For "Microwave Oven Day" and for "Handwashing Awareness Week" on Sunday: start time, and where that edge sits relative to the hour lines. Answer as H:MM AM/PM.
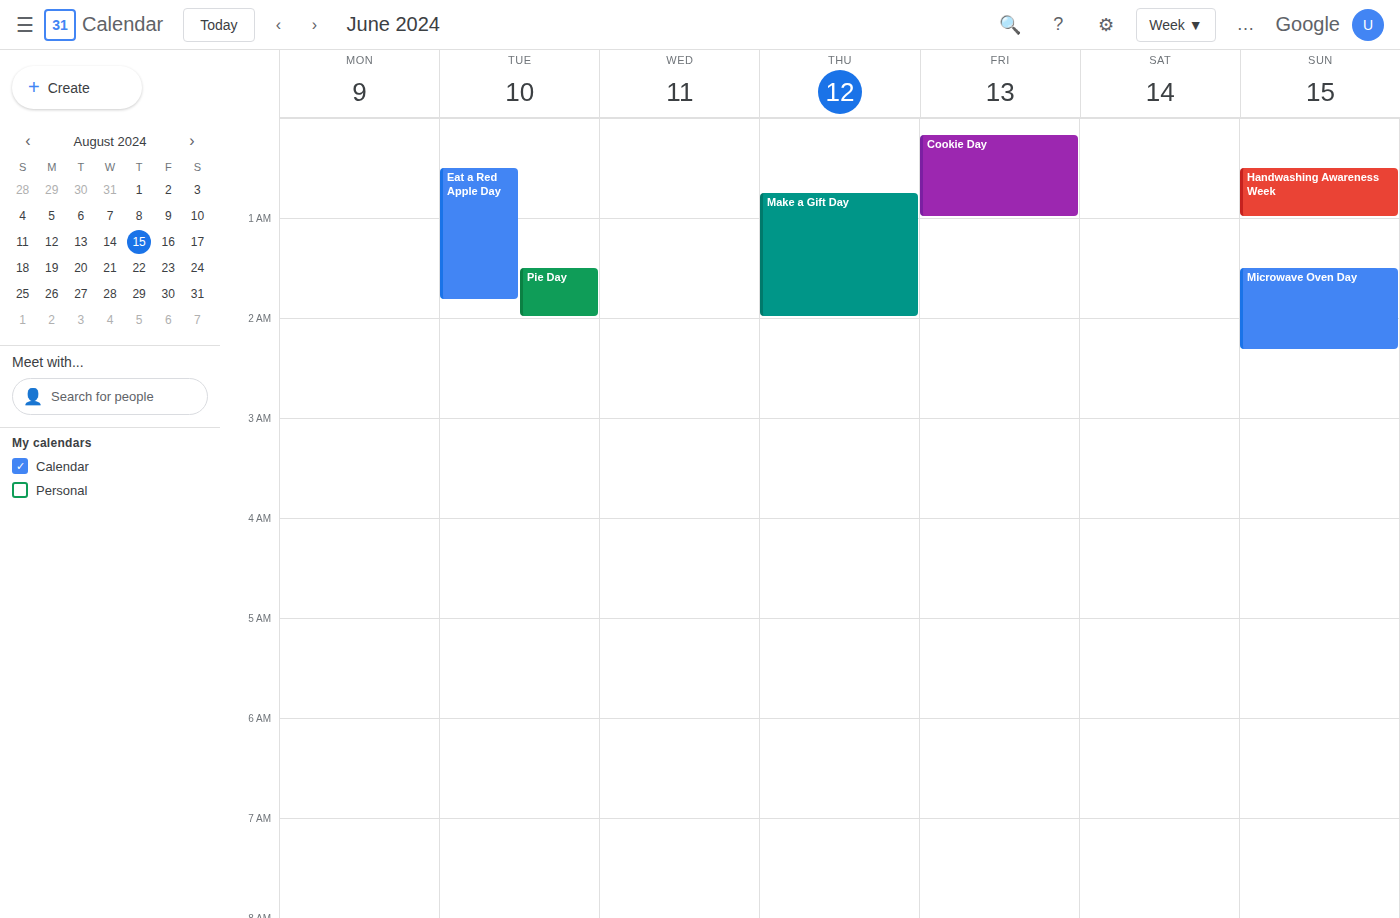
"Microwave Oven Day": 1:30 AM, halfway between the 1 AM and 2 AM lines. "Handwashing Awareness Week": 12:30 AM, halfway between the 12 AM and 1 AM lines.